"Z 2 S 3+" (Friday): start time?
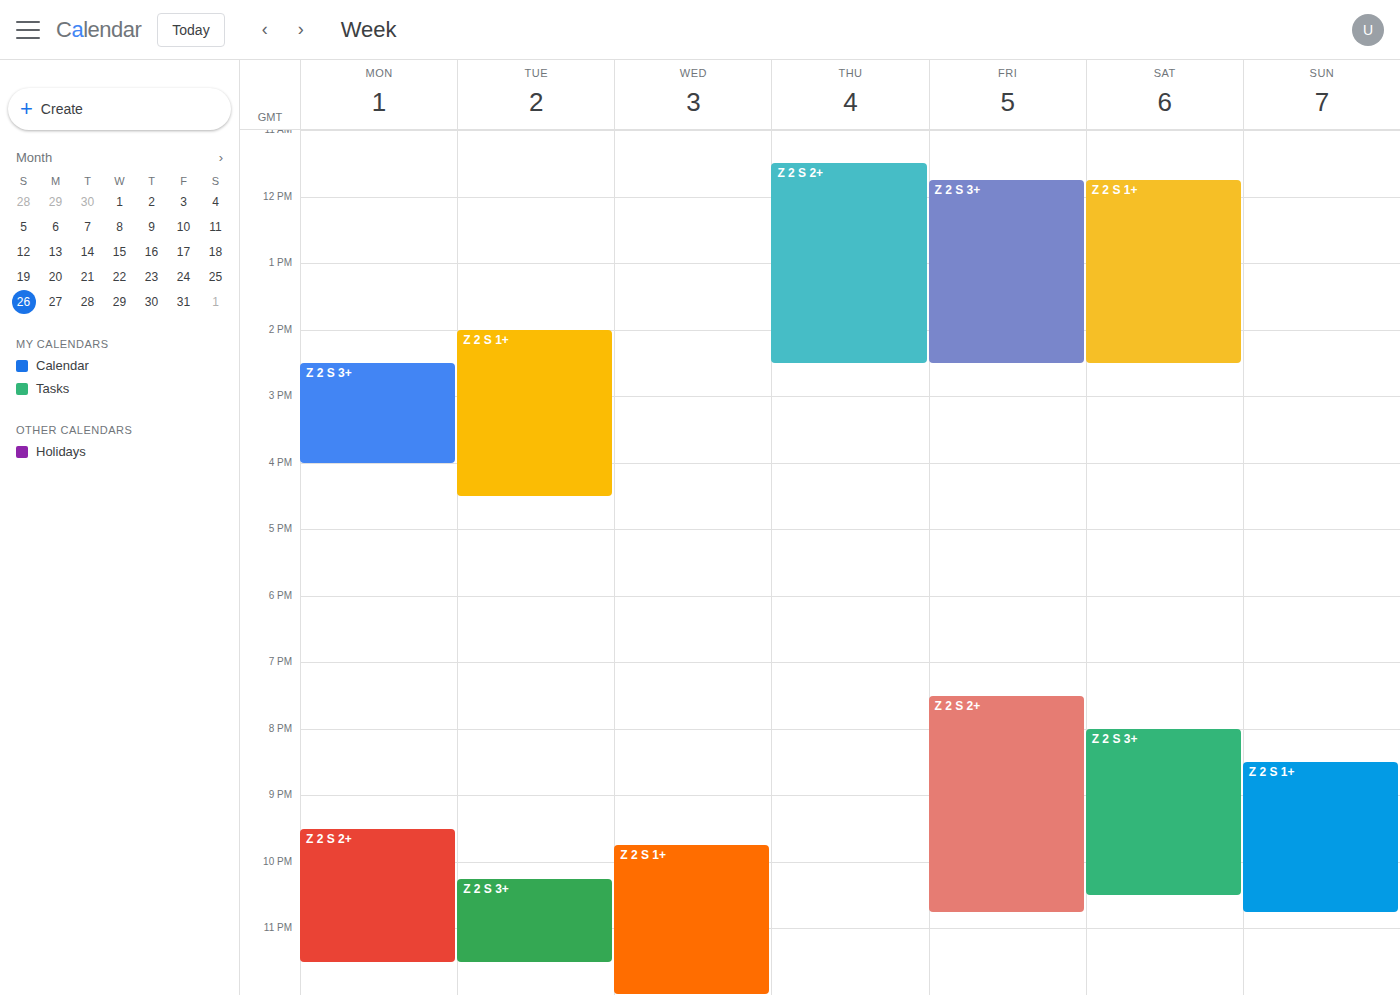
11:45 AM